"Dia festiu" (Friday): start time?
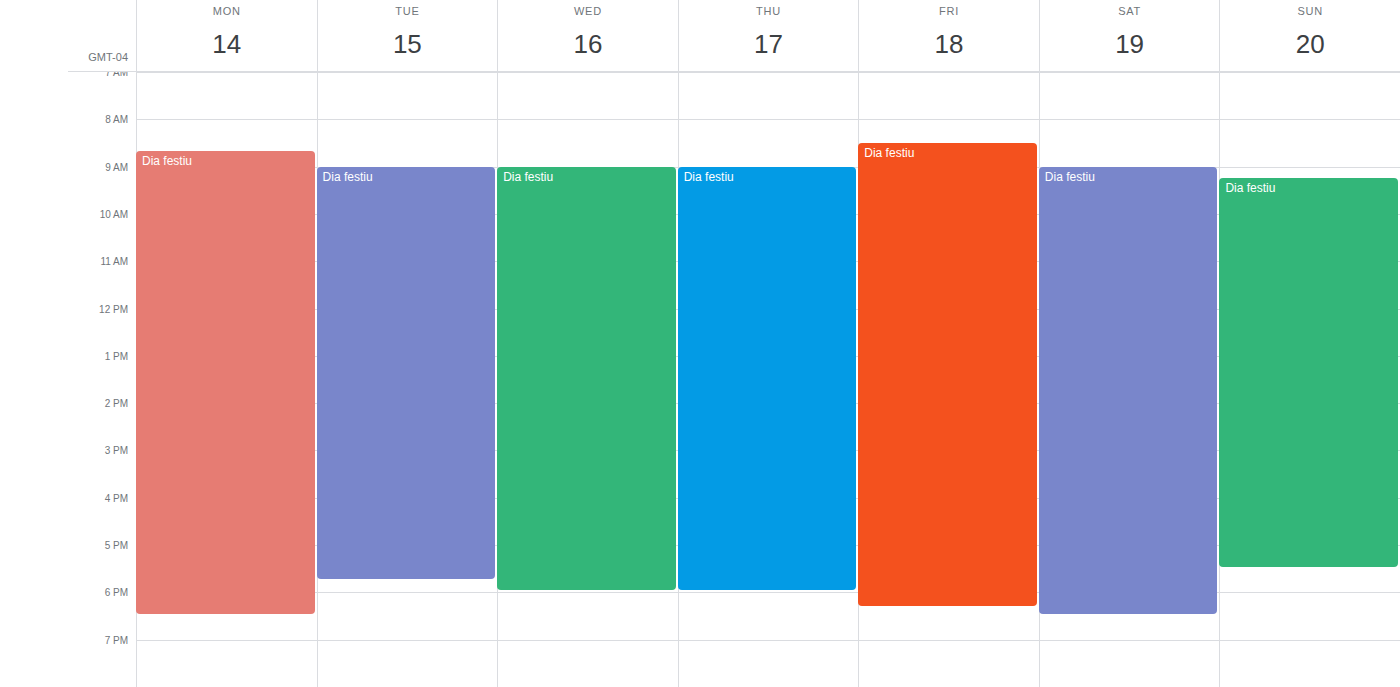
08:30